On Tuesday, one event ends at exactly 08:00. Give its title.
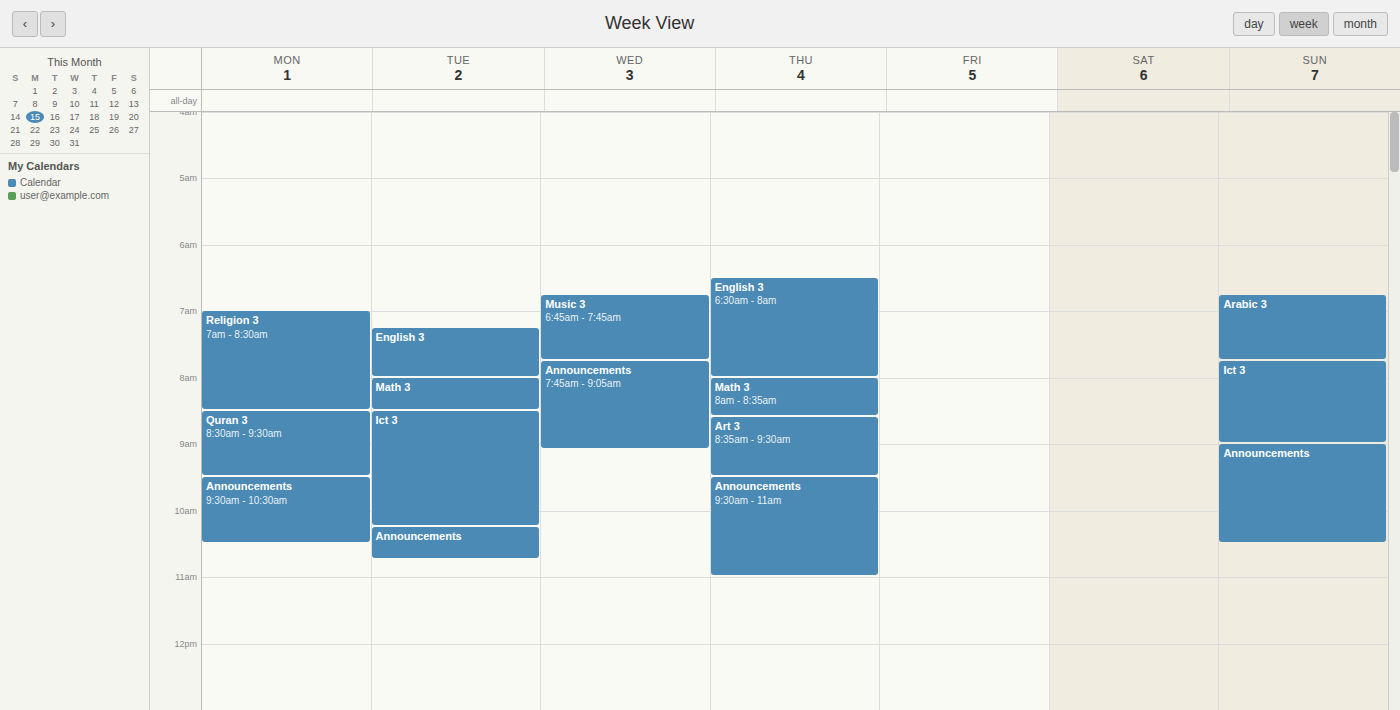
"English 3"